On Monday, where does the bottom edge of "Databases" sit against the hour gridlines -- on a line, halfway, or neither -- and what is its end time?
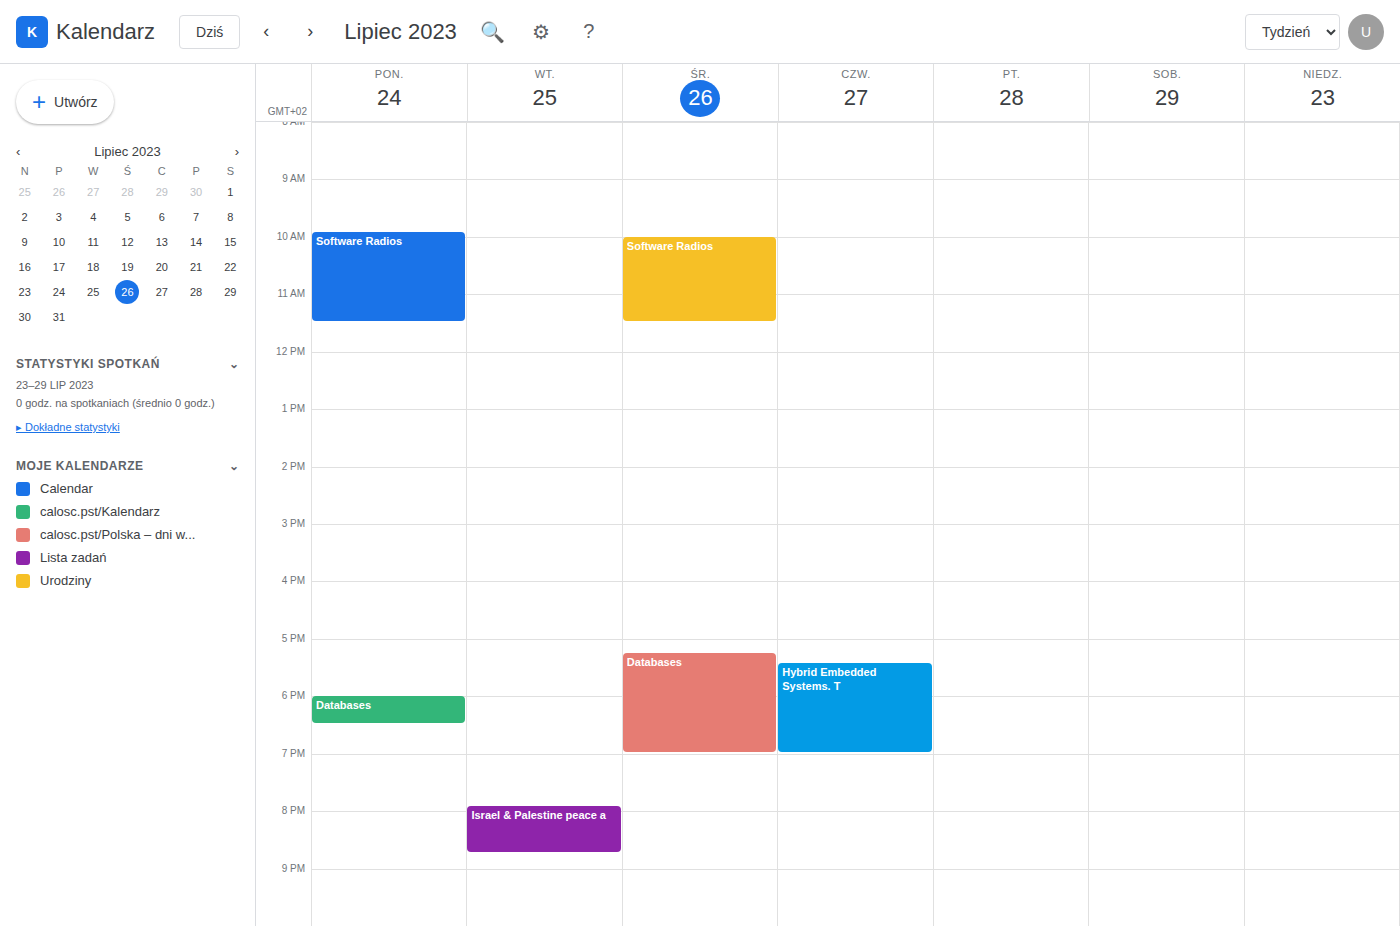
6:30 PM -- halfway between the 6 PM and 7 PM lines.